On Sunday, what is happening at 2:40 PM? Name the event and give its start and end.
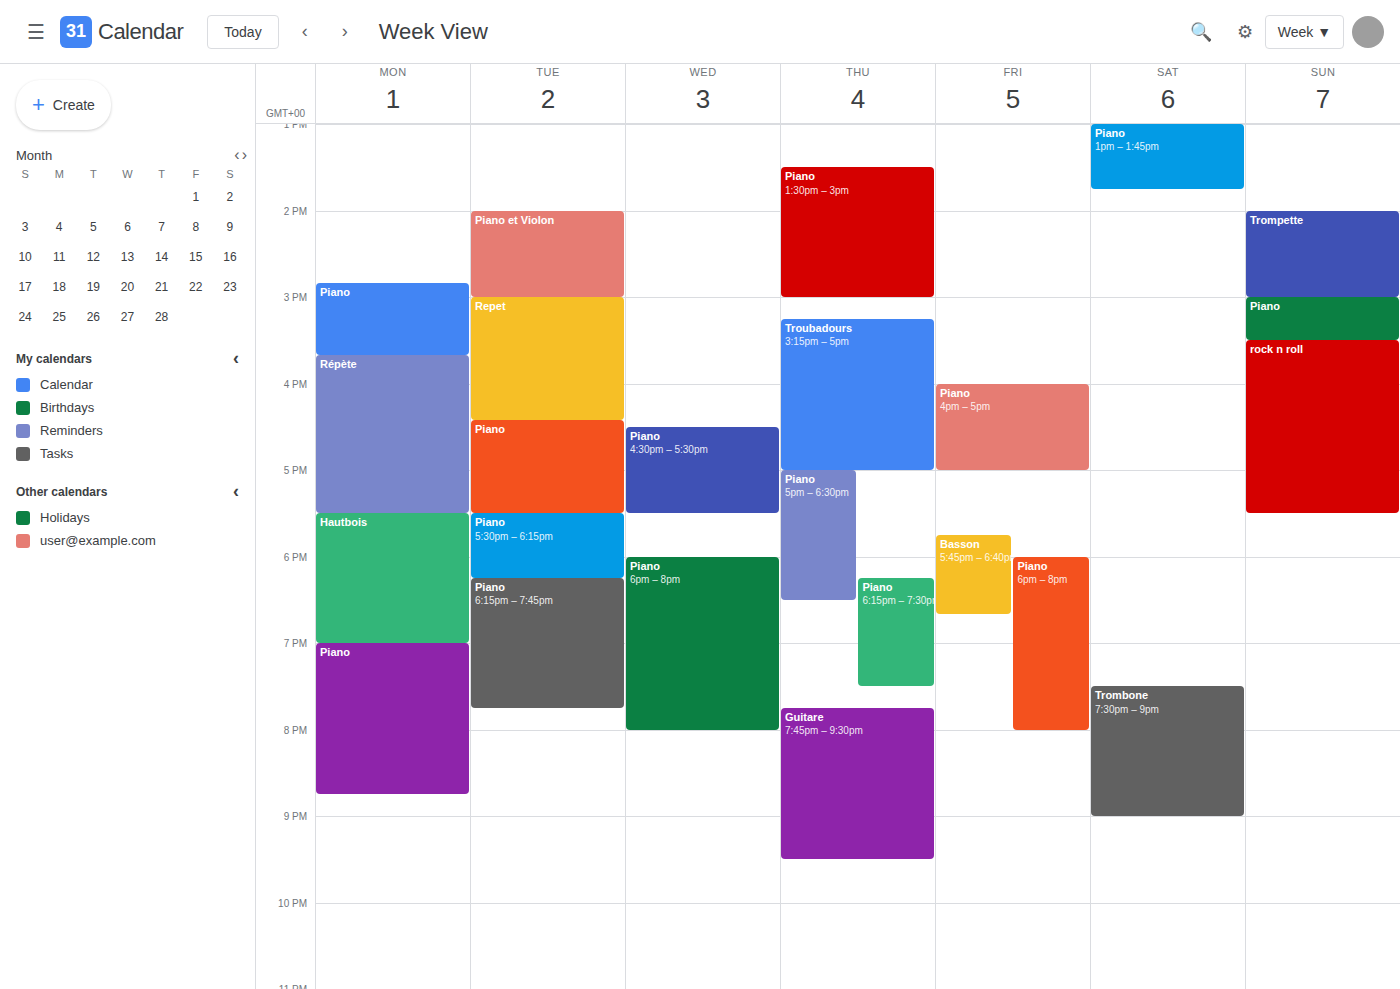
"Trompette", 2:00 PM to 3:00 PM